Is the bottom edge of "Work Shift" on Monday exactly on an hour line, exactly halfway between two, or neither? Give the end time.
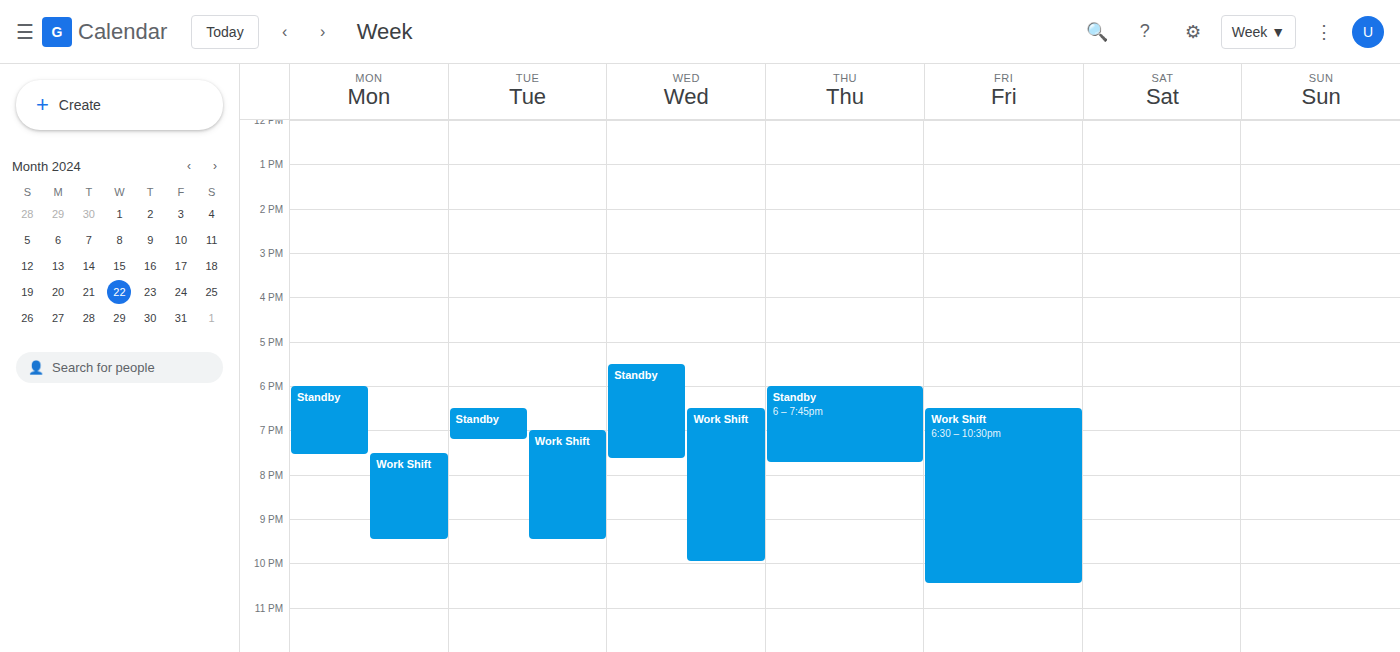
9:30 PM -- halfway between the 9 PM and 10 PM lines.